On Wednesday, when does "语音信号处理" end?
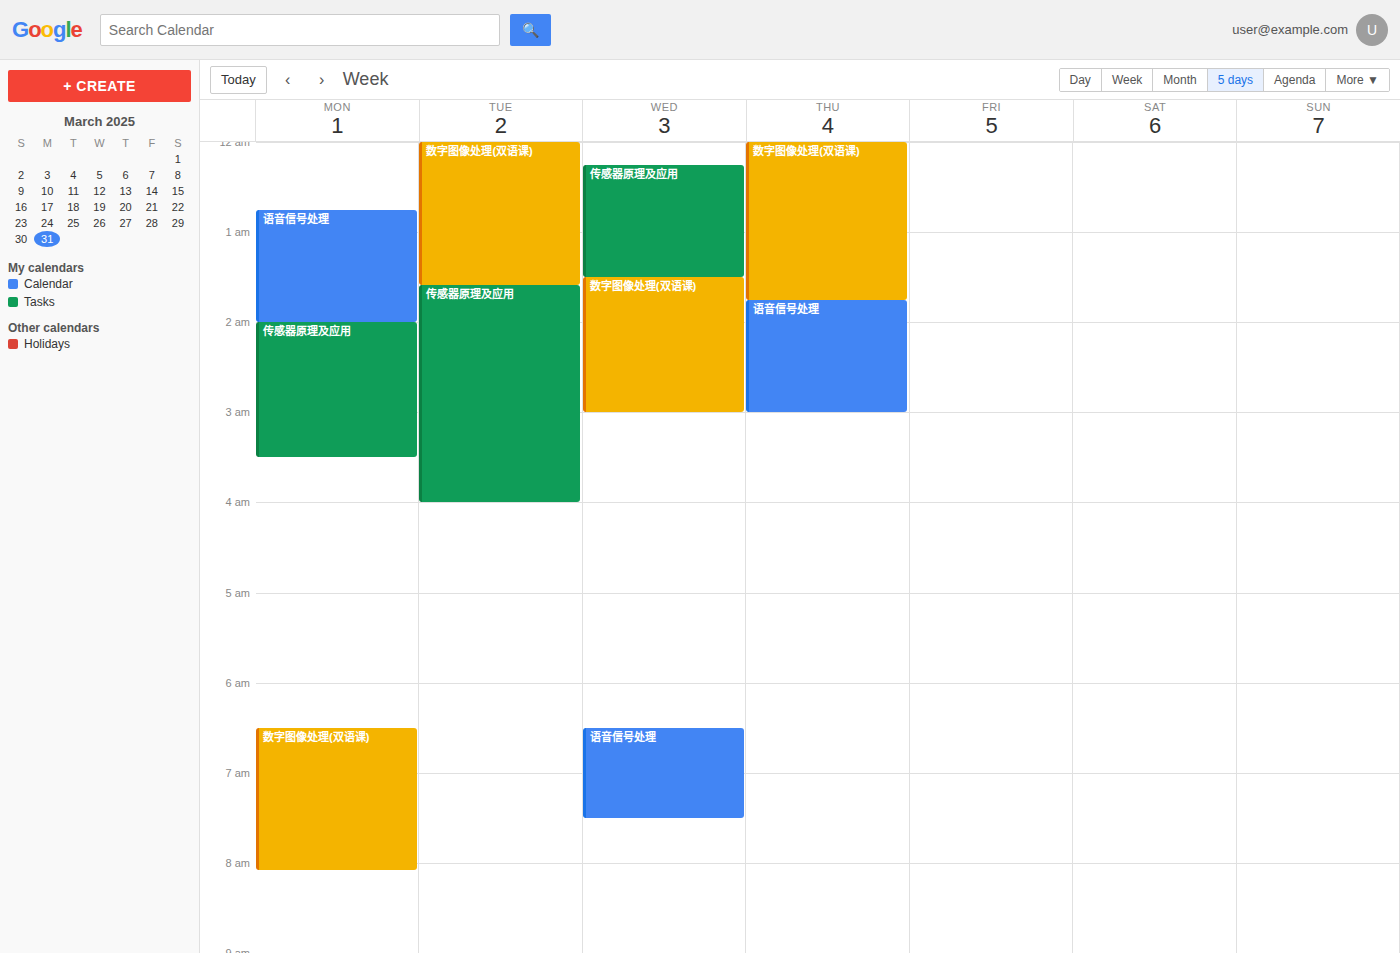
7:30 AM